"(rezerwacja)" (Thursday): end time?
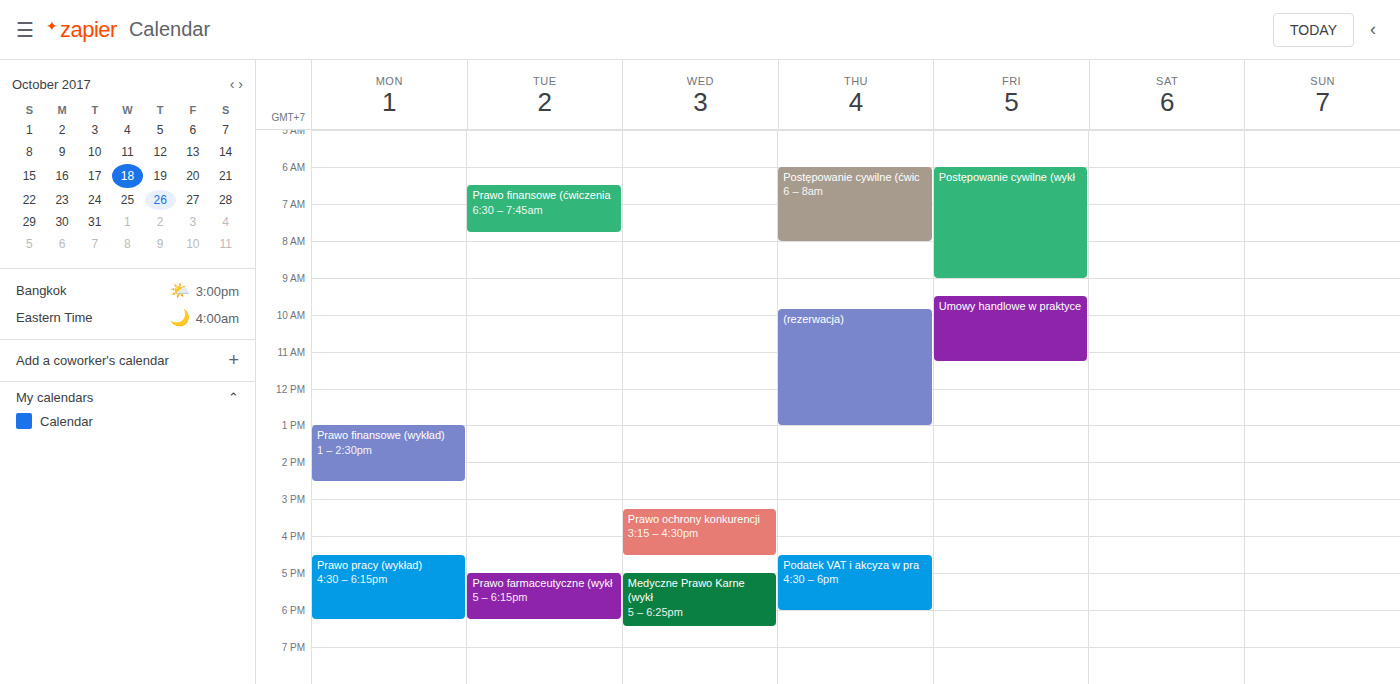
13:00